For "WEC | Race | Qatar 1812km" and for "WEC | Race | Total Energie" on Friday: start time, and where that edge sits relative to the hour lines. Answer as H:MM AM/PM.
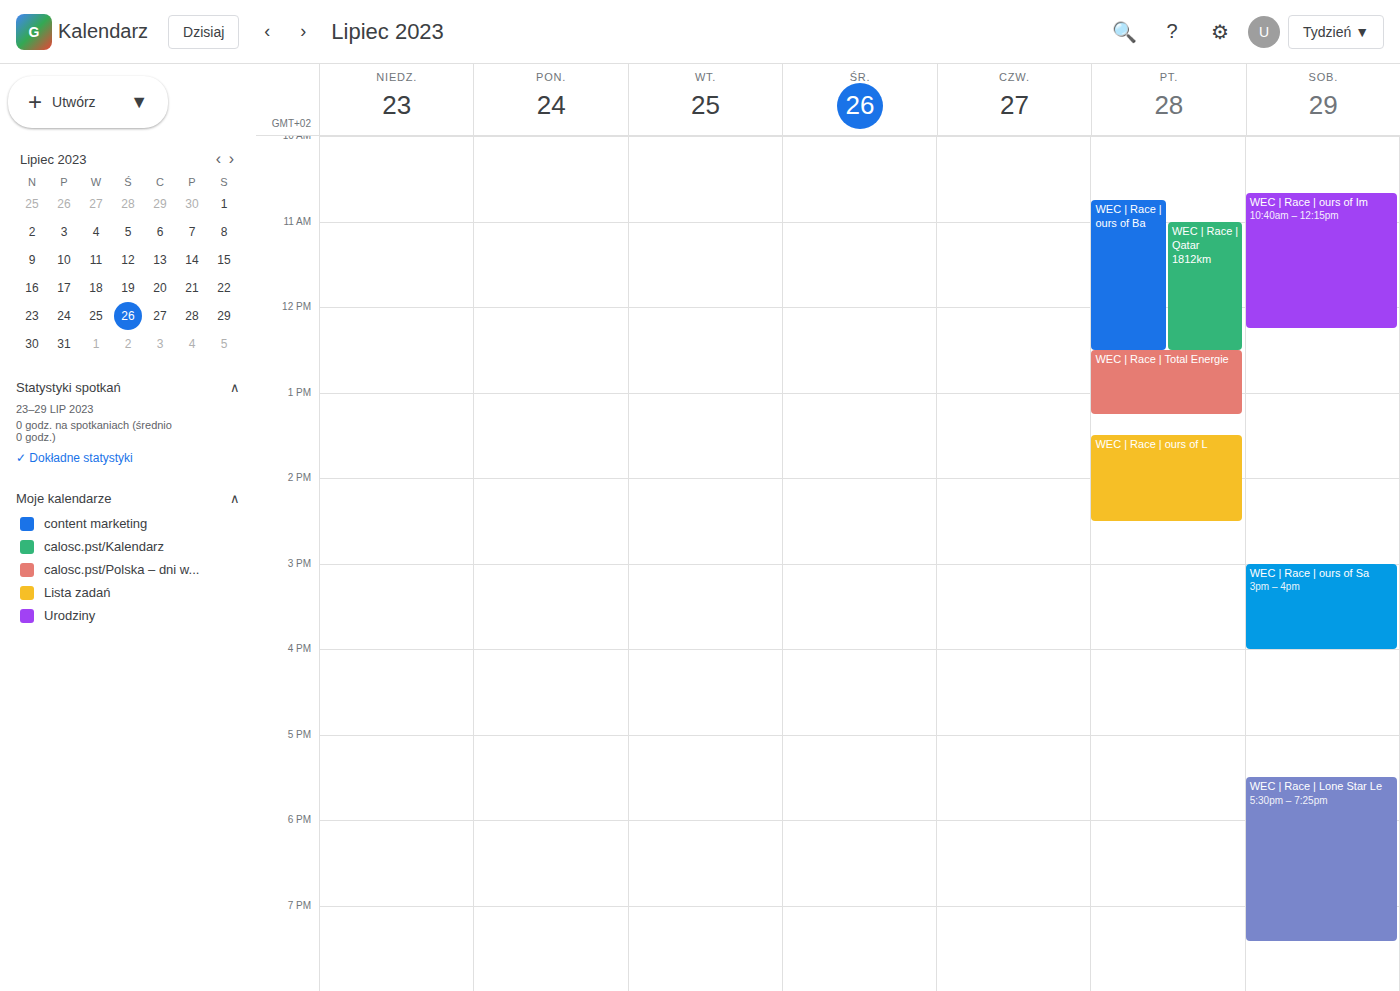
"WEC | Race | Qatar 1812km": 11:00 AM, exactly on the 11 AM line. "WEC | Race | Total Energie": 12:30 PM, halfway between the 12 PM and 1 PM lines.